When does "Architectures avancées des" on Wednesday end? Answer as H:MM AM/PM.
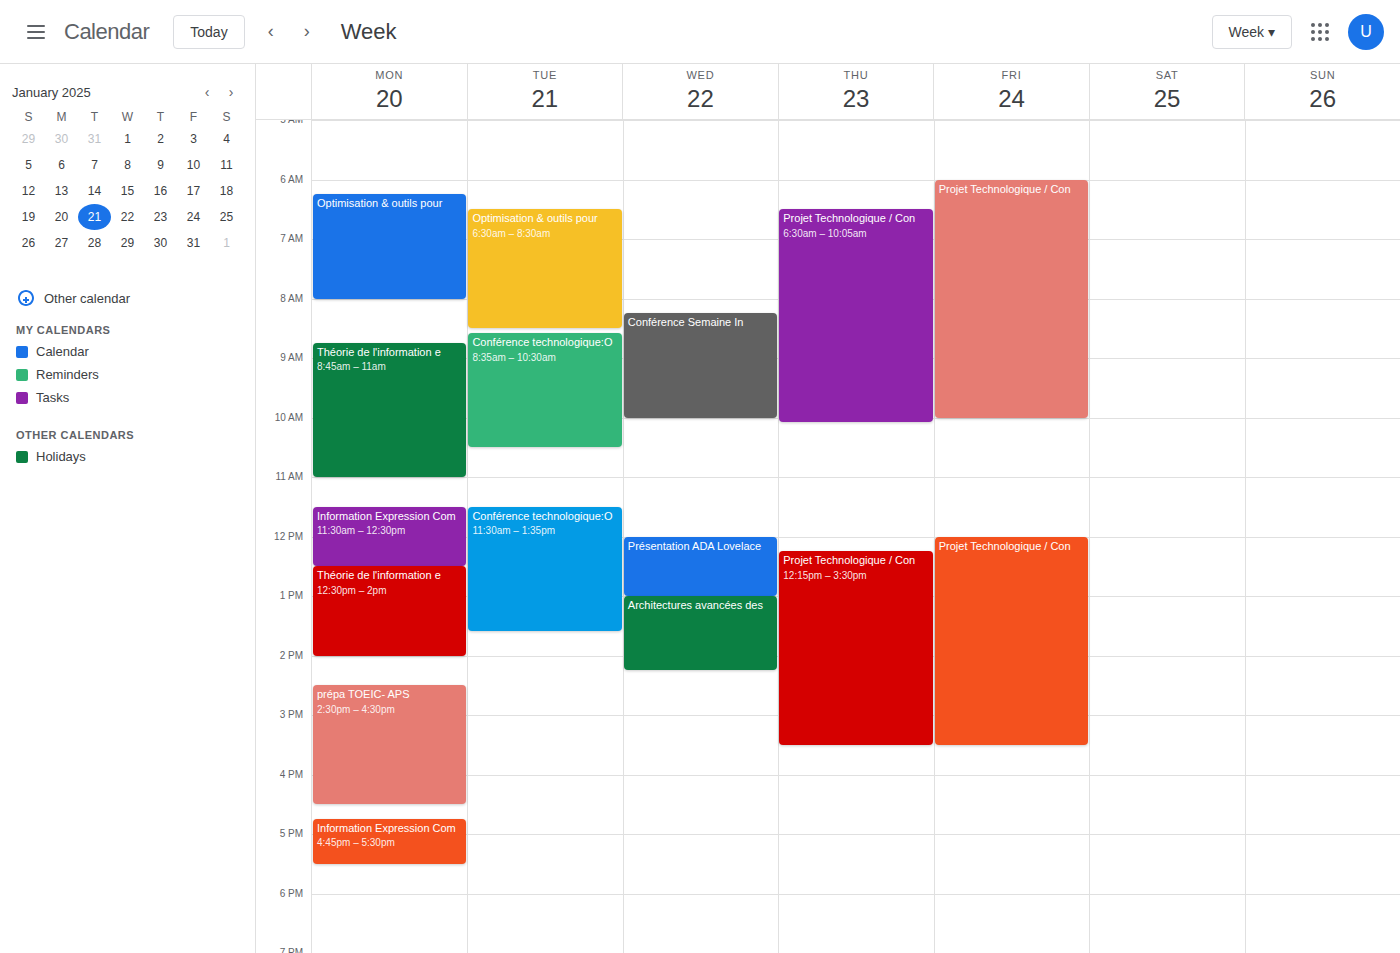
2:15 PM